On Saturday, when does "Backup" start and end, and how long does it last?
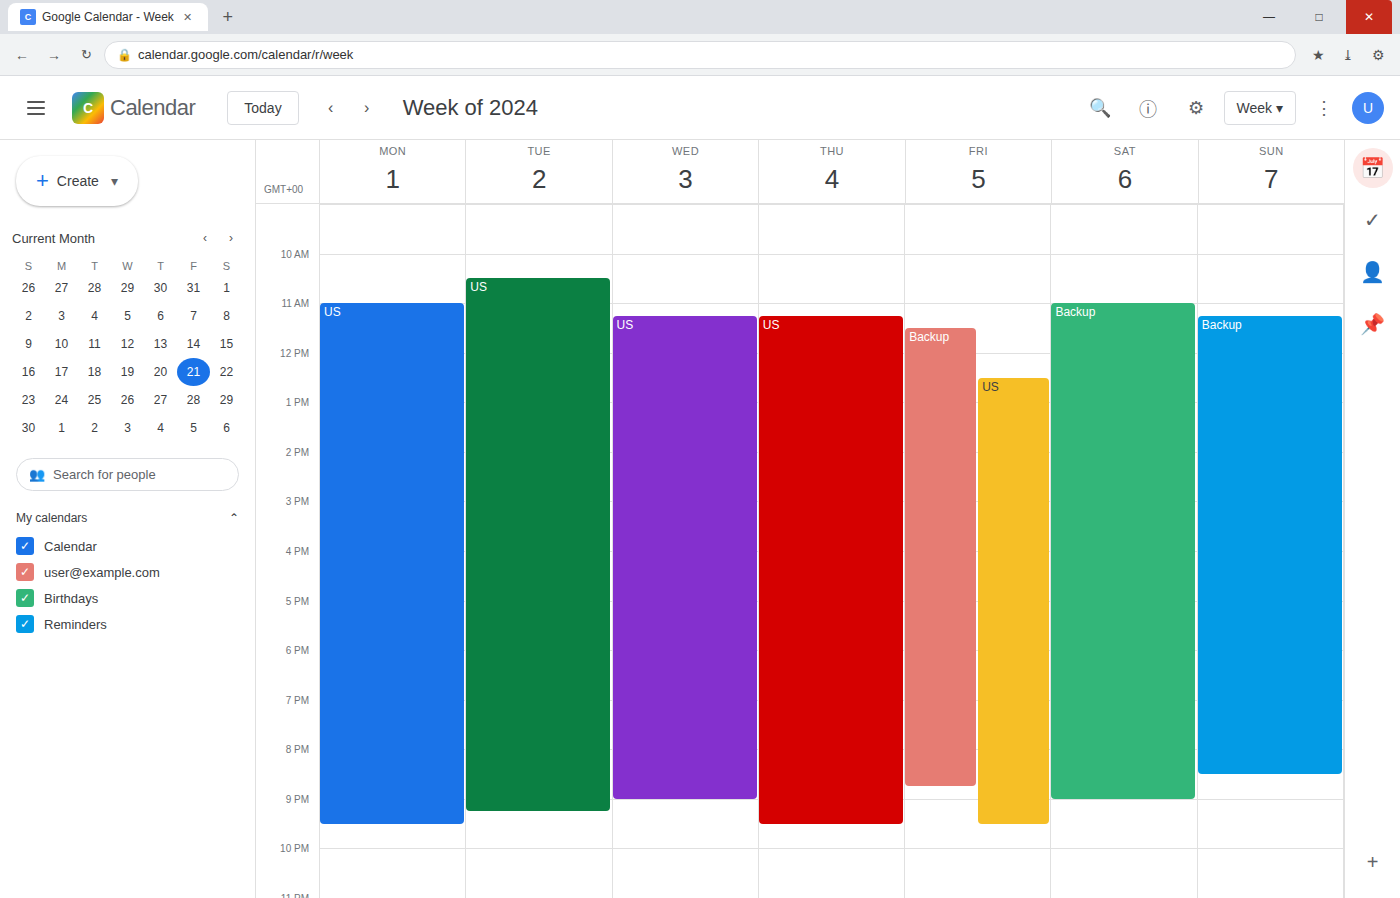
11:00 to 21:00, 10 hours